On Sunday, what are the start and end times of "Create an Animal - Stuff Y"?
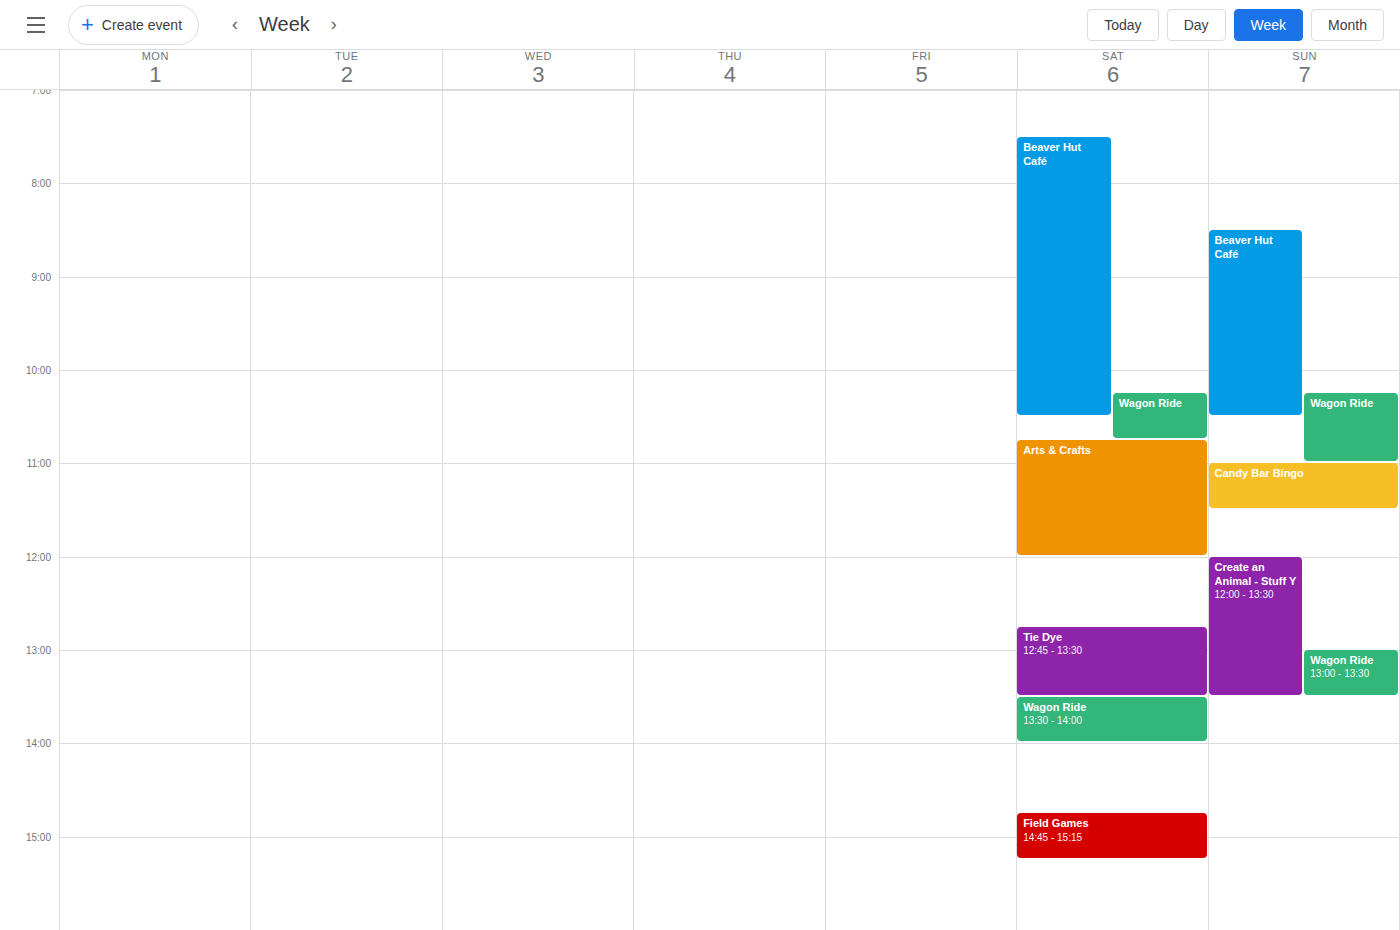
12:00 PM to 1:30 PM